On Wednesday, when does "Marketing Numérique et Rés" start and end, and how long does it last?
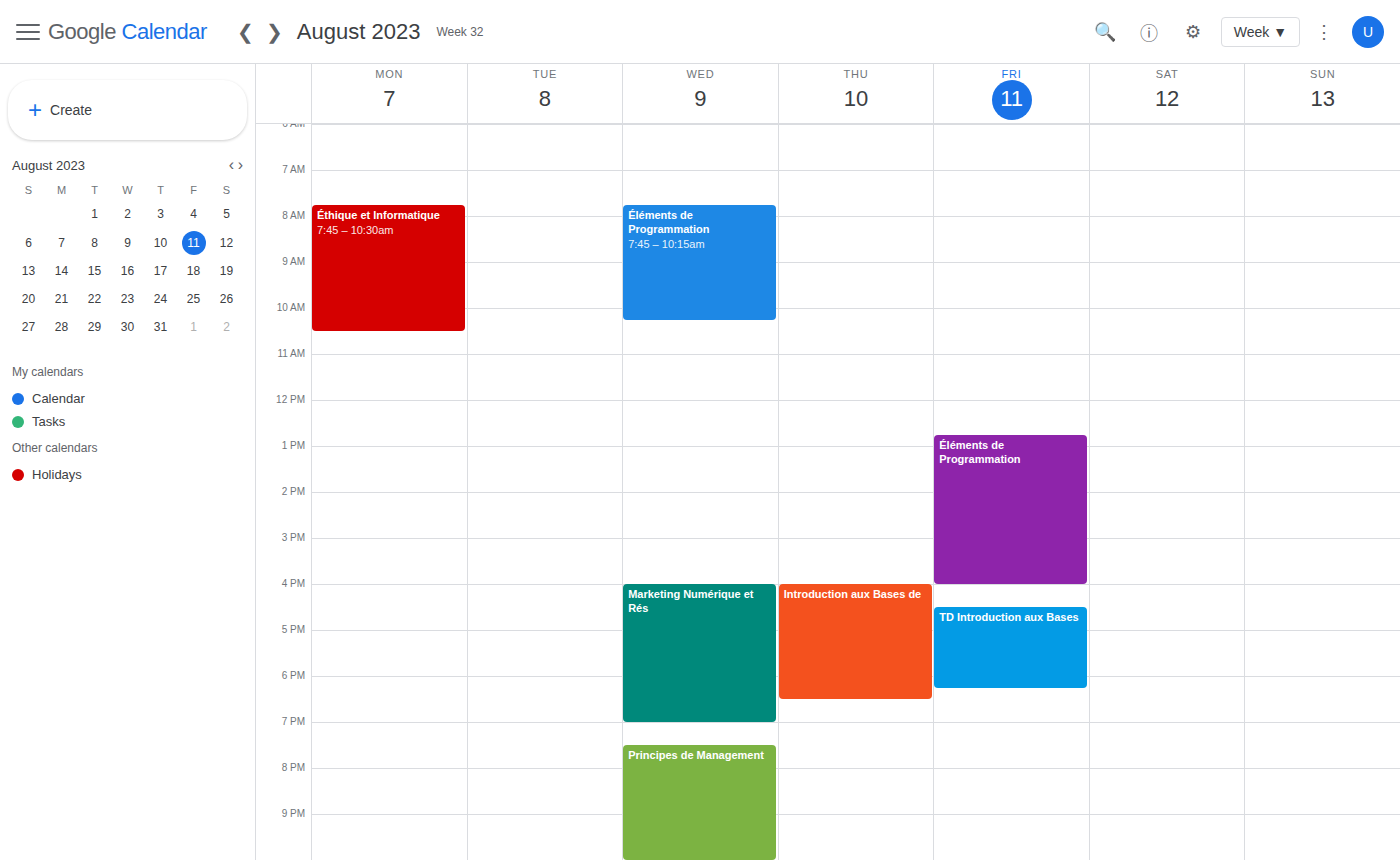
4:00 PM to 7:00 PM, 3 hours